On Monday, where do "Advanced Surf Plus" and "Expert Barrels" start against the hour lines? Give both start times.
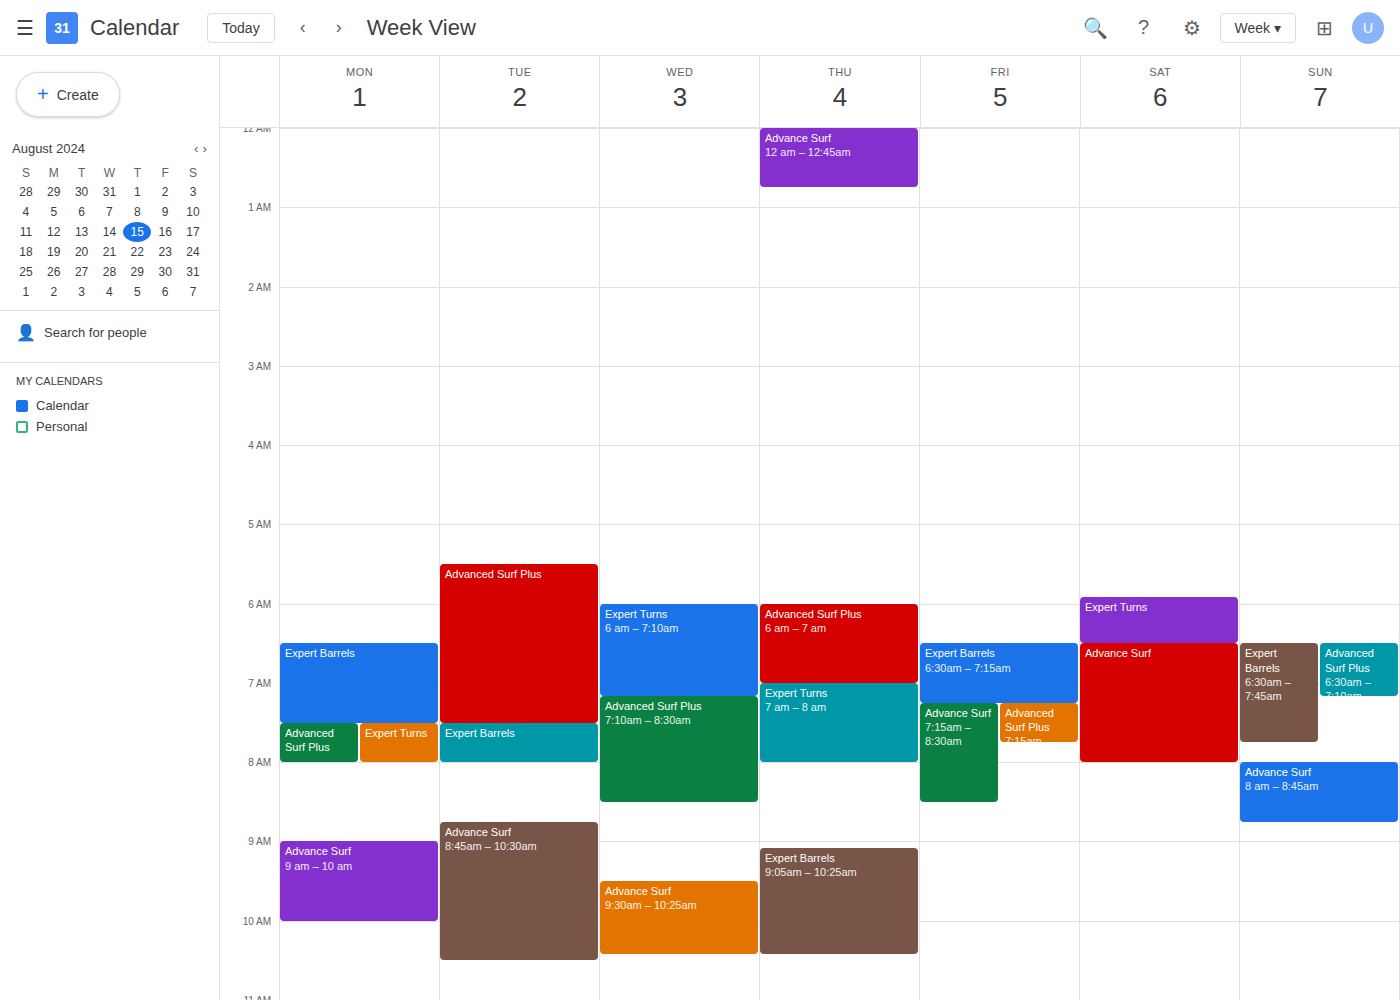
"Advanced Surf Plus": 7:30 AM, halfway between the 7 AM and 8 AM lines. "Expert Barrels": 6:30 AM, halfway between the 6 AM and 7 AM lines.